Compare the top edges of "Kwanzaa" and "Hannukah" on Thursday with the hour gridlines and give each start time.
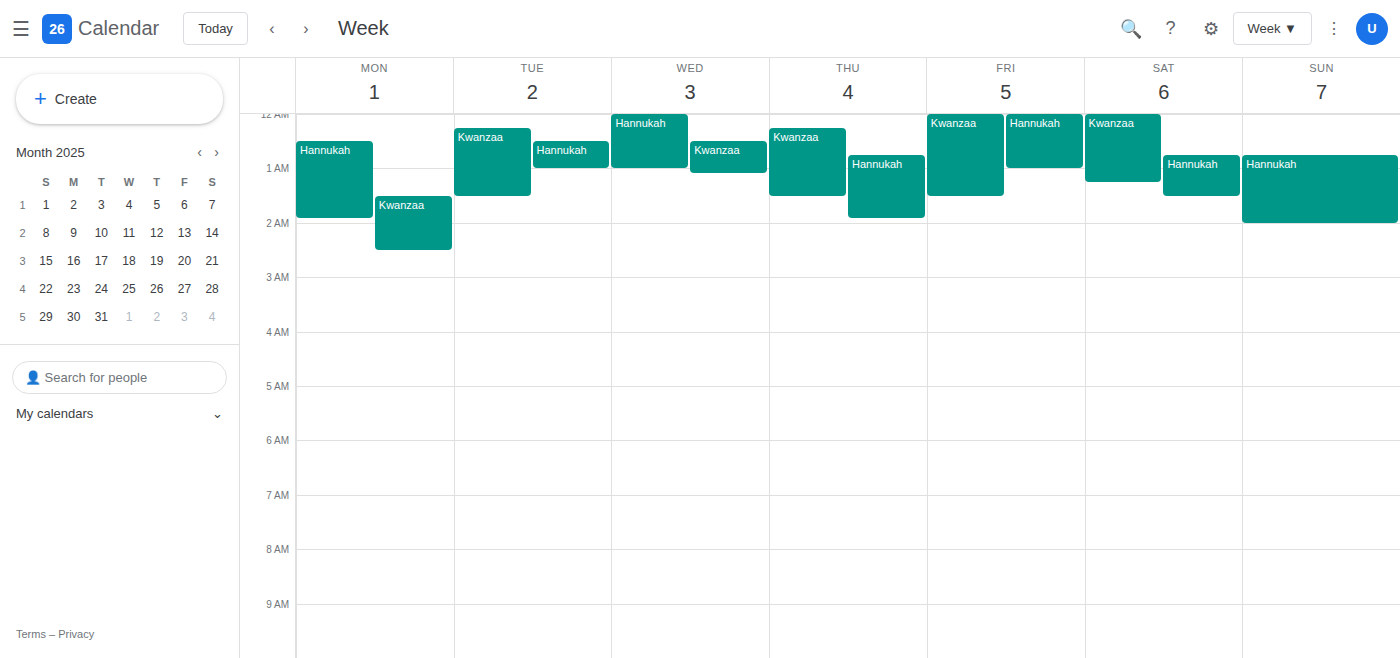
"Kwanzaa": 12:15 AM, neither: a quarter of the way from the 12 AM line to the 1 AM line. "Hannukah": 12:45 AM, neither: three quarters of the way from the 12 AM line to the 1 AM line.